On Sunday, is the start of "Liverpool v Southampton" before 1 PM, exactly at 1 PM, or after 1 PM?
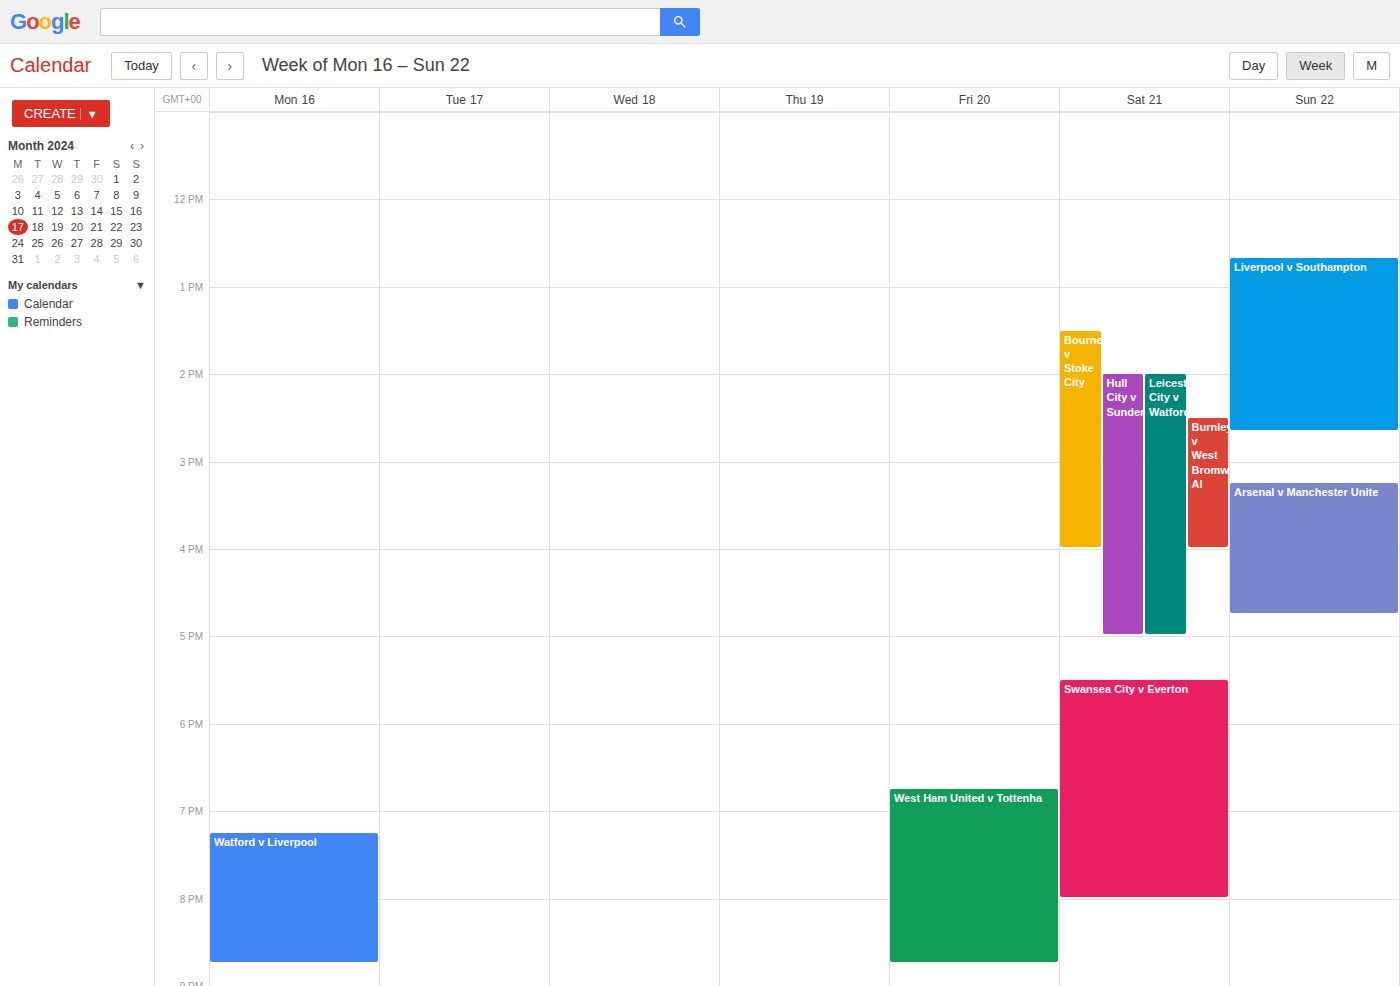
12:40 PM -- before 1 PM, 20 minutes above the 1 PM line.